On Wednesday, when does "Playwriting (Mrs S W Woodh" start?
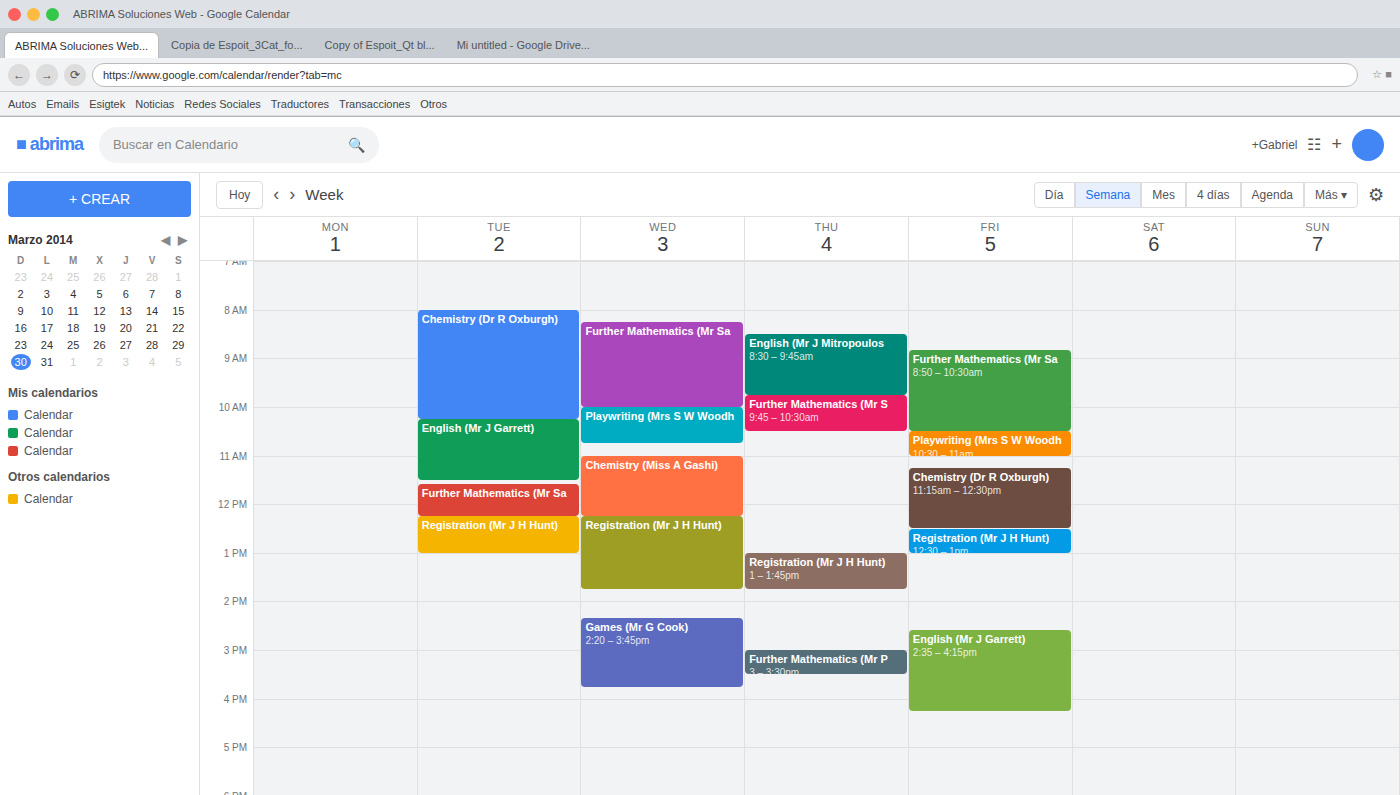
10:00 AM